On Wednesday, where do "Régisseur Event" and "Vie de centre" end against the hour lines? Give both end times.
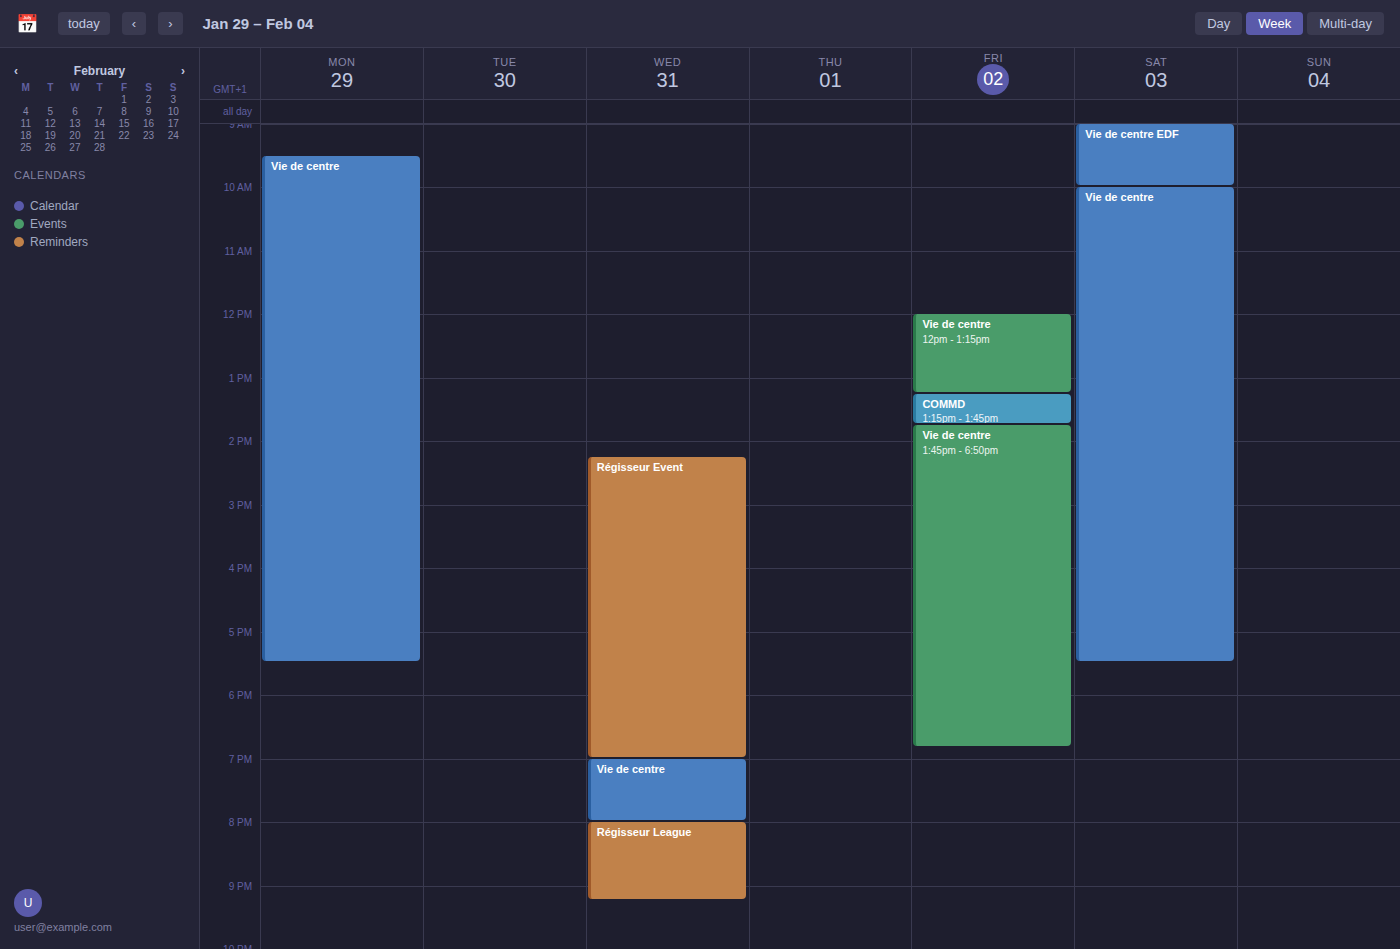
"Régisseur Event": 7:00 PM, exactly on the 7 PM line. "Vie de centre": 8:00 PM, exactly on the 8 PM line.